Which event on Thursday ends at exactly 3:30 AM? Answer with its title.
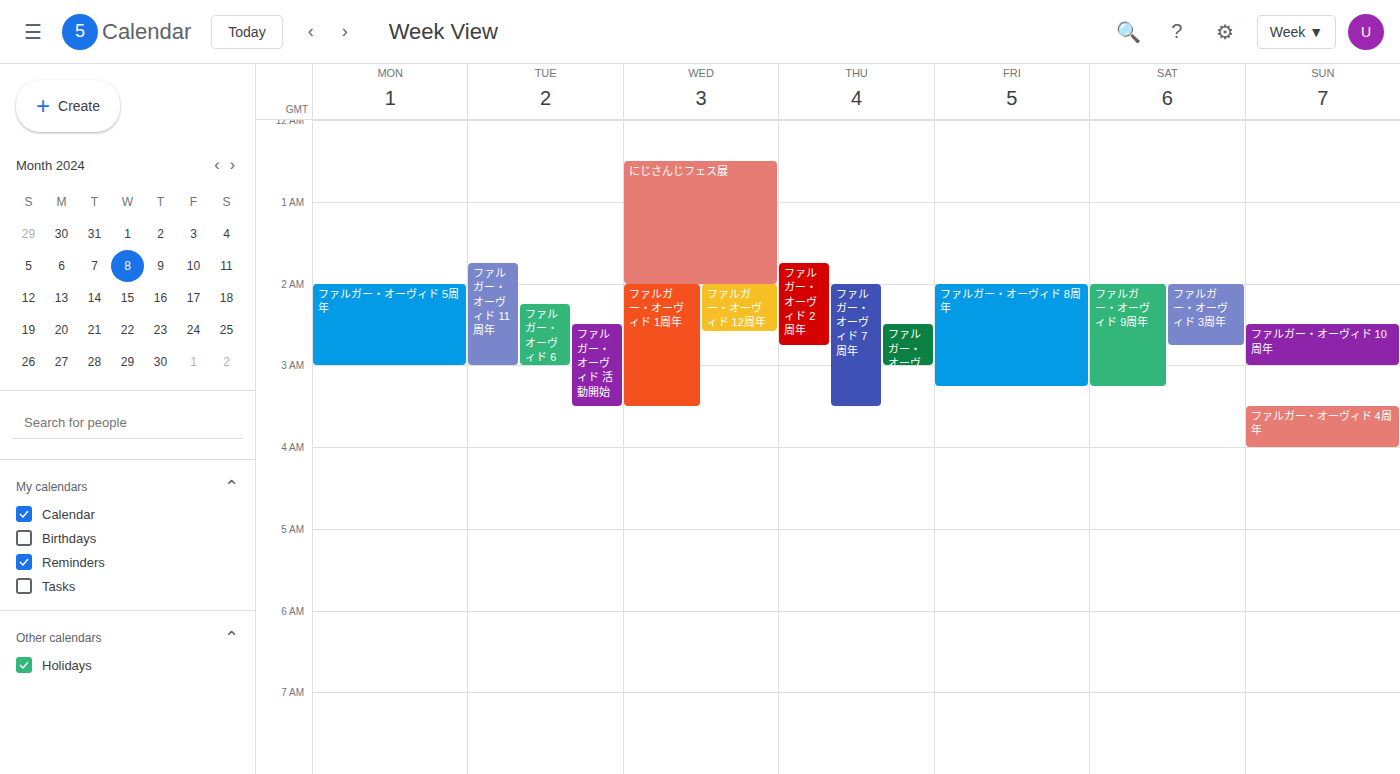
"ファルガー・オーヴィド 7周年"